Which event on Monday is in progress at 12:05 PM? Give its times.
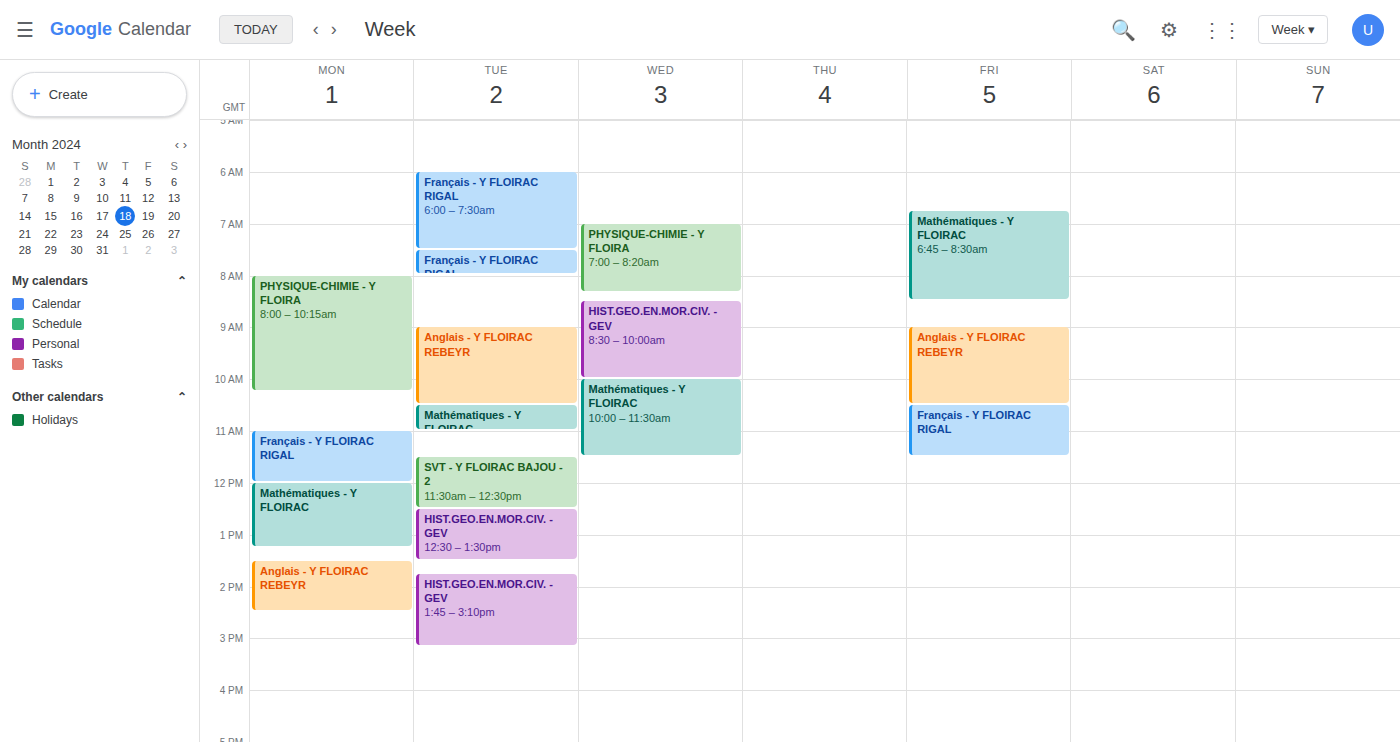
"Mathématiques - Y FLOIRAC", 12:00 PM to 1:15 PM